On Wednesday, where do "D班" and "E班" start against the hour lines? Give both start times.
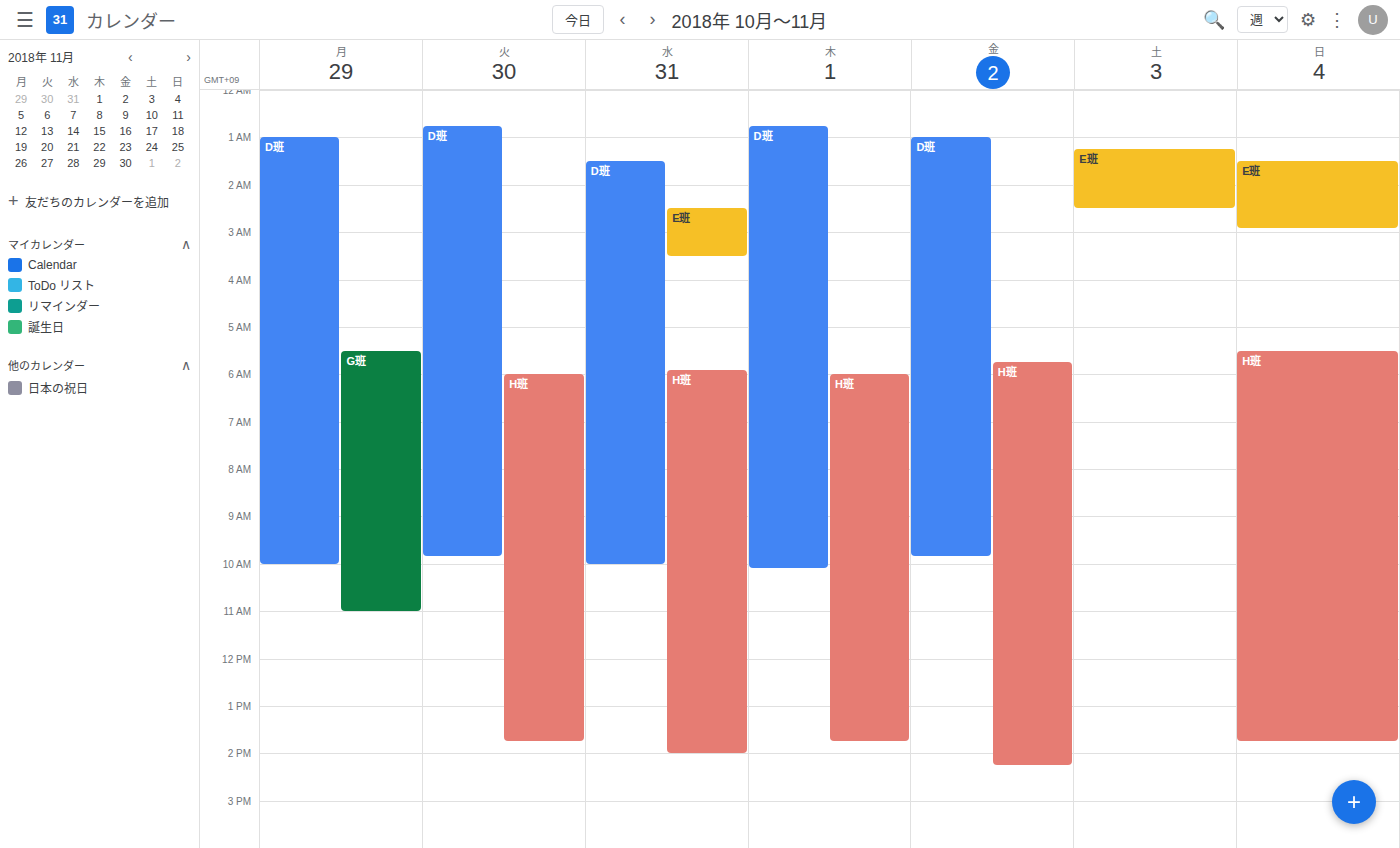
"D班": 1:30 AM, halfway between the 1 AM and 2 AM lines. "E班": 2:30 AM, halfway between the 2 AM and 3 AM lines.